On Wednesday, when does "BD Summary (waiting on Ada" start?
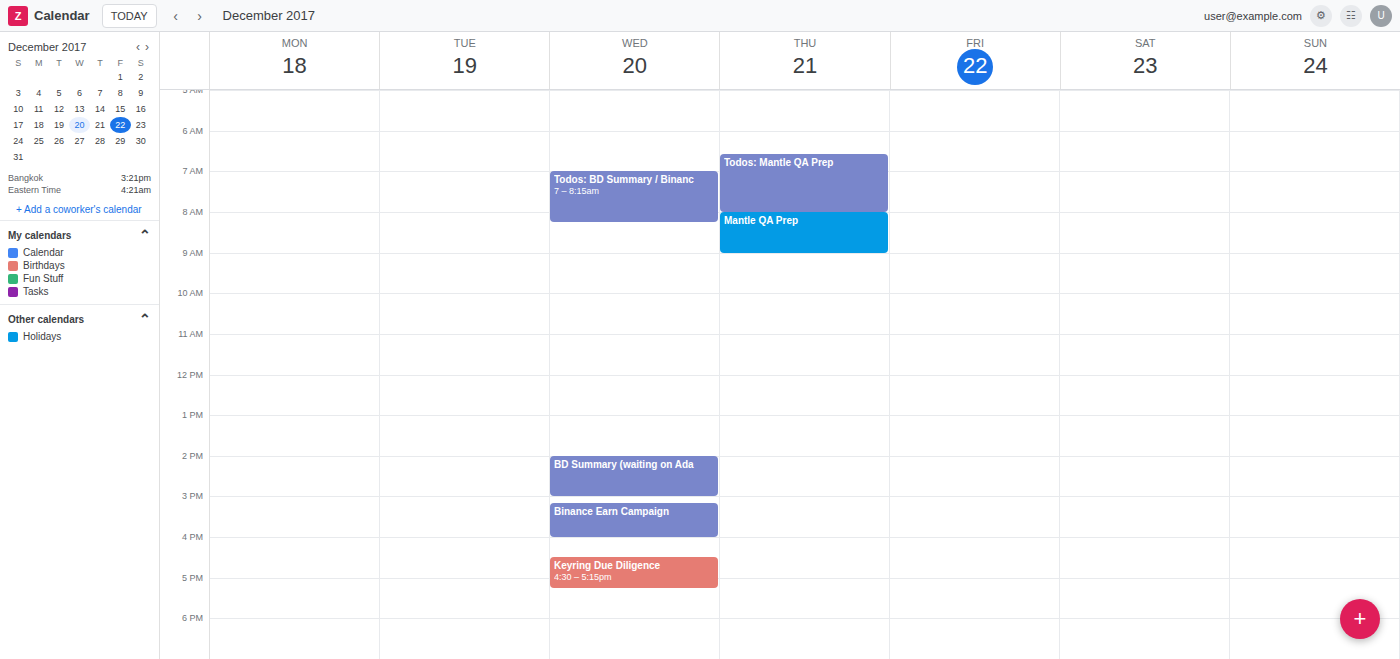
2:00 PM